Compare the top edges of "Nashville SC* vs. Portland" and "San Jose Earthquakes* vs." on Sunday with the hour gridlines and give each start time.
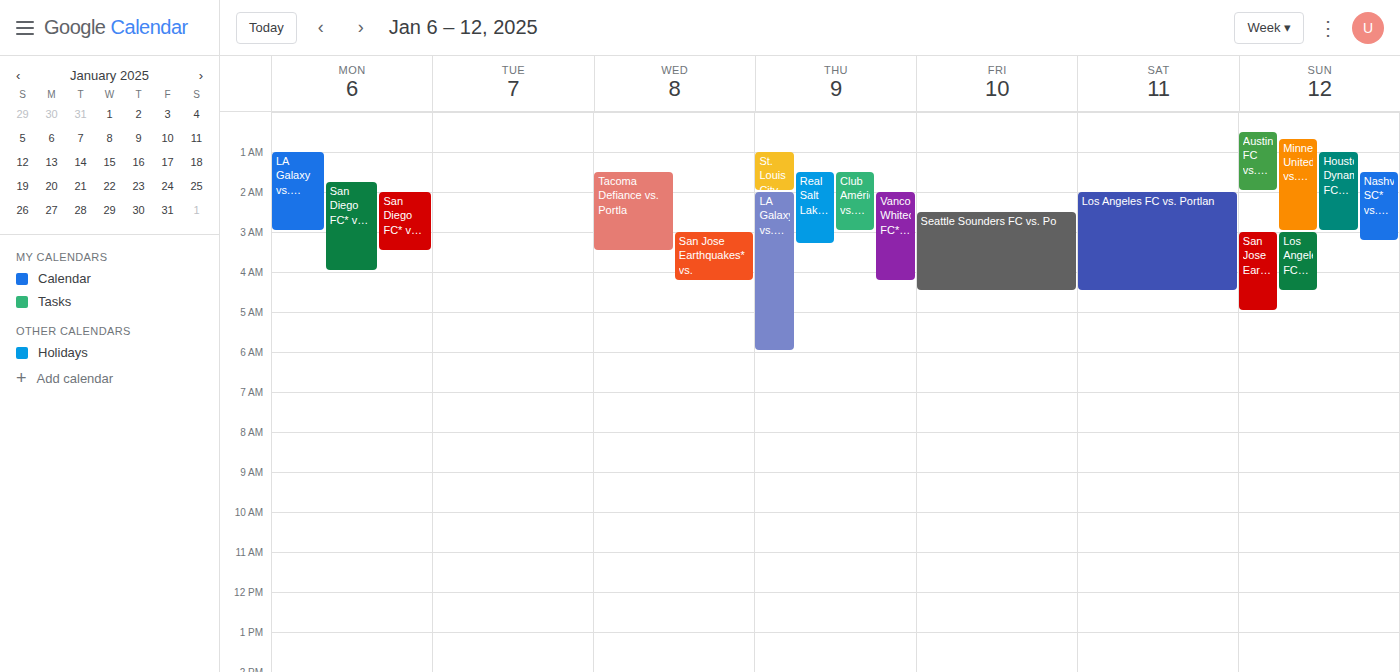
"Nashville SC* vs. Portland": 1:30 AM, halfway between the 1 AM and 2 AM lines. "San Jose Earthquakes* vs.": 3:00 AM, exactly on the 3 AM line.